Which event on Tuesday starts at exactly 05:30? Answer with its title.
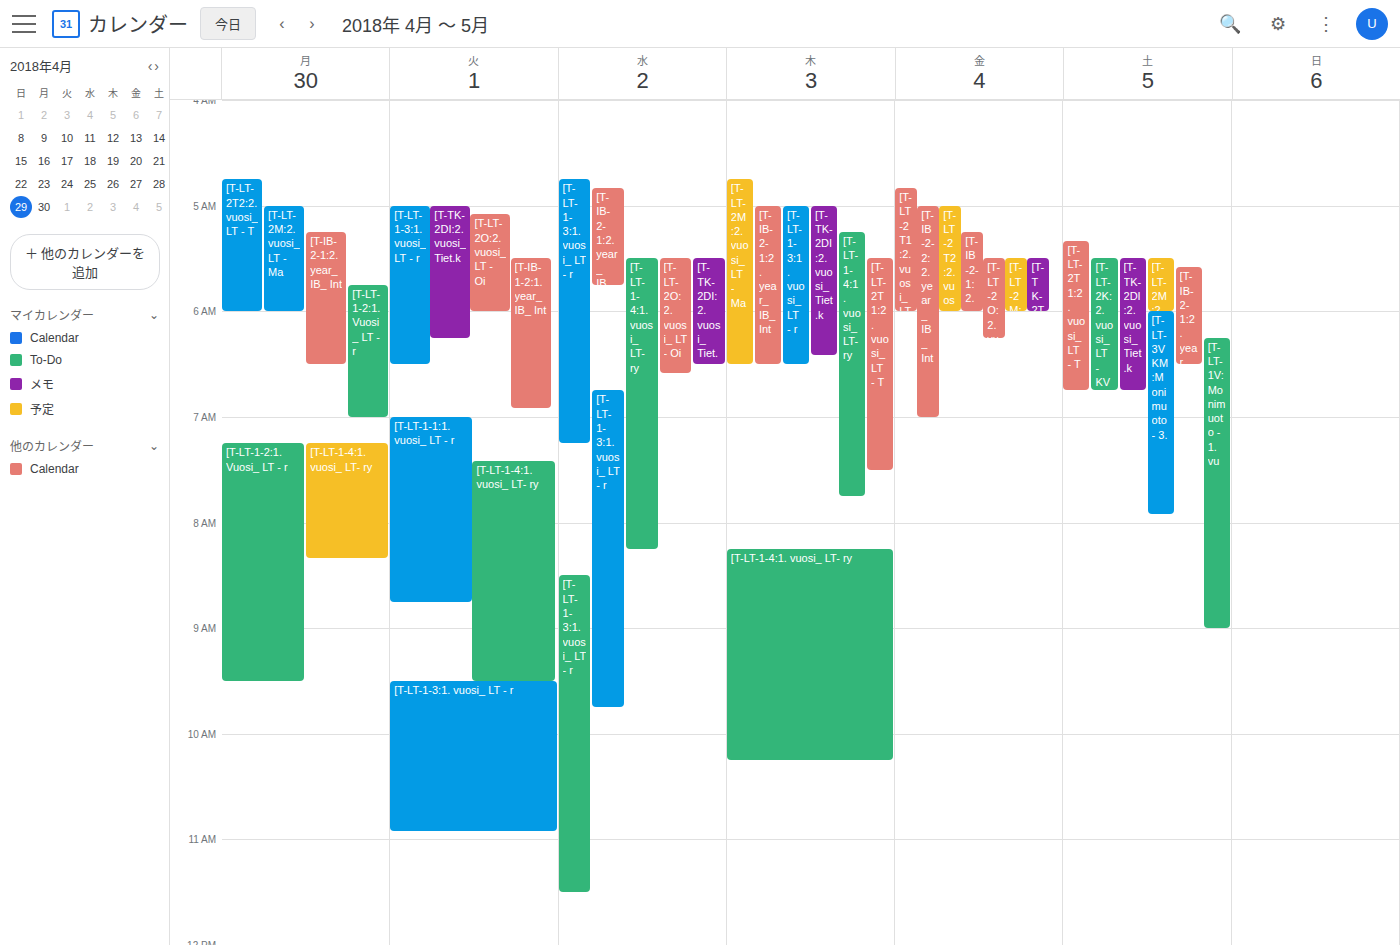
"[T-IB-1-2:1. year_ IB_ Int"